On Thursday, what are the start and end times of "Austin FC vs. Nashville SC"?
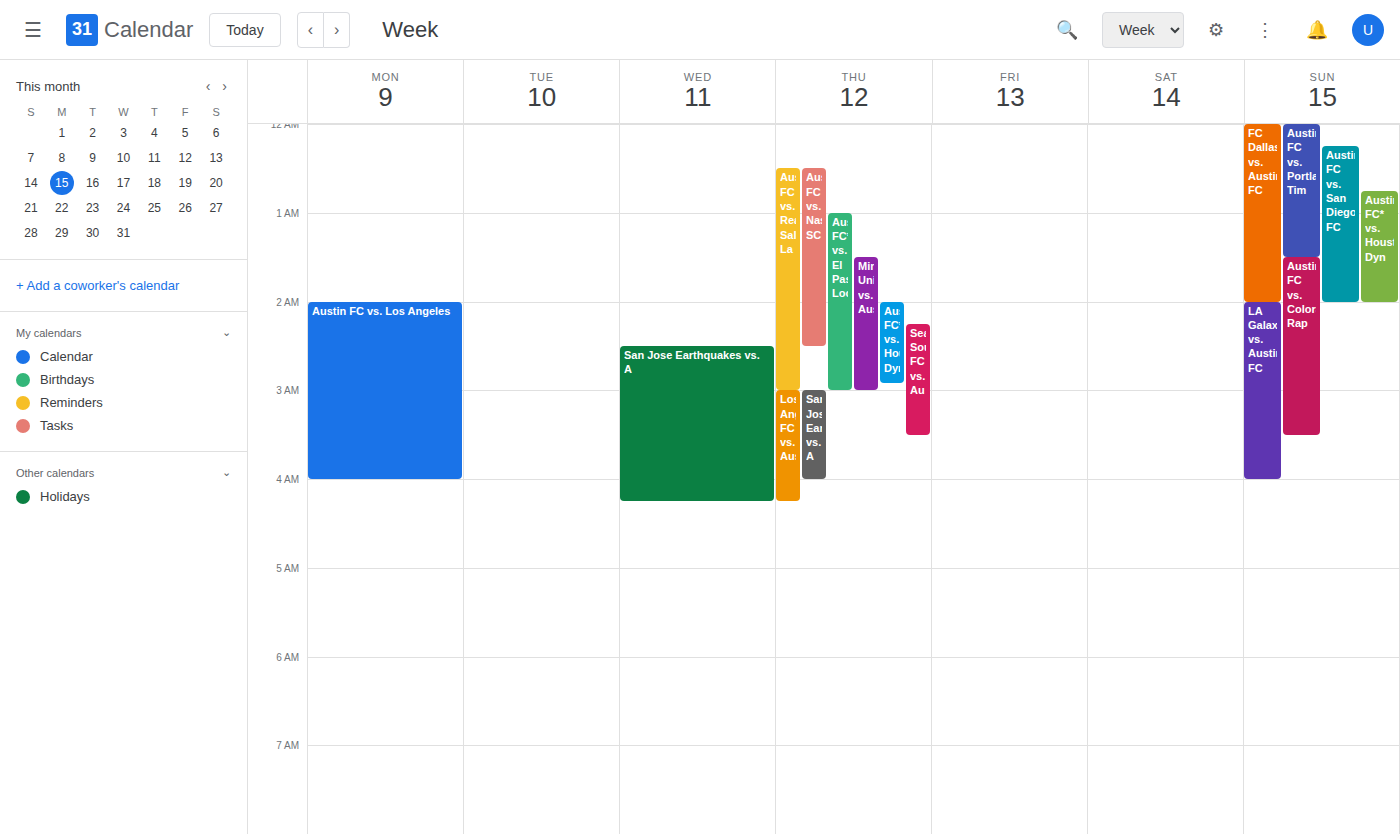
12:30 AM to 2:30 AM